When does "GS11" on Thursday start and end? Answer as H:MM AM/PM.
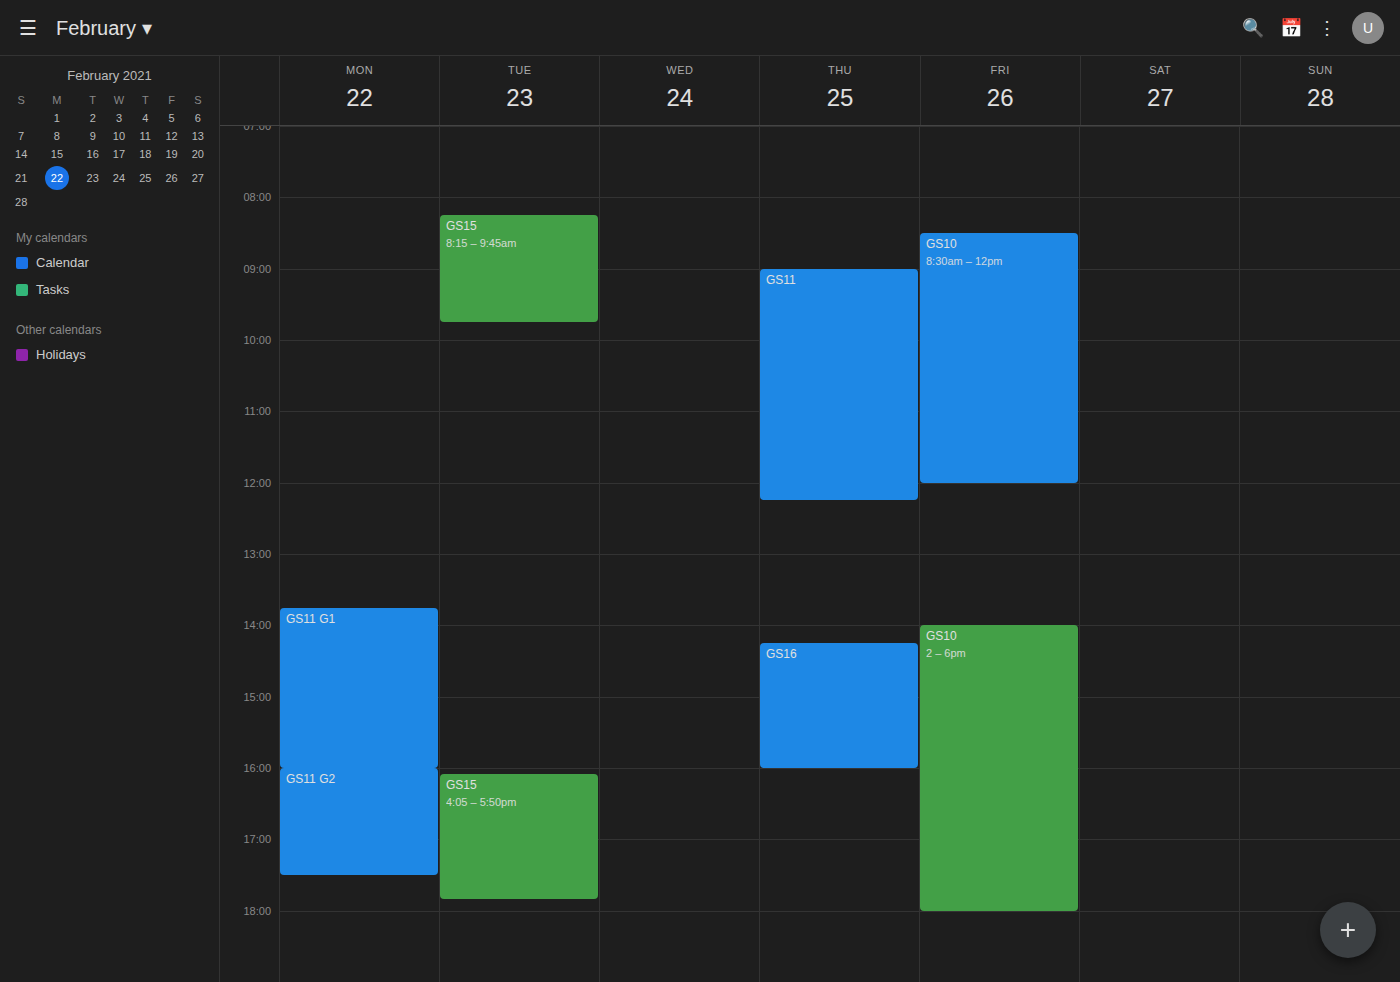
9:00 AM to 12:15 PM